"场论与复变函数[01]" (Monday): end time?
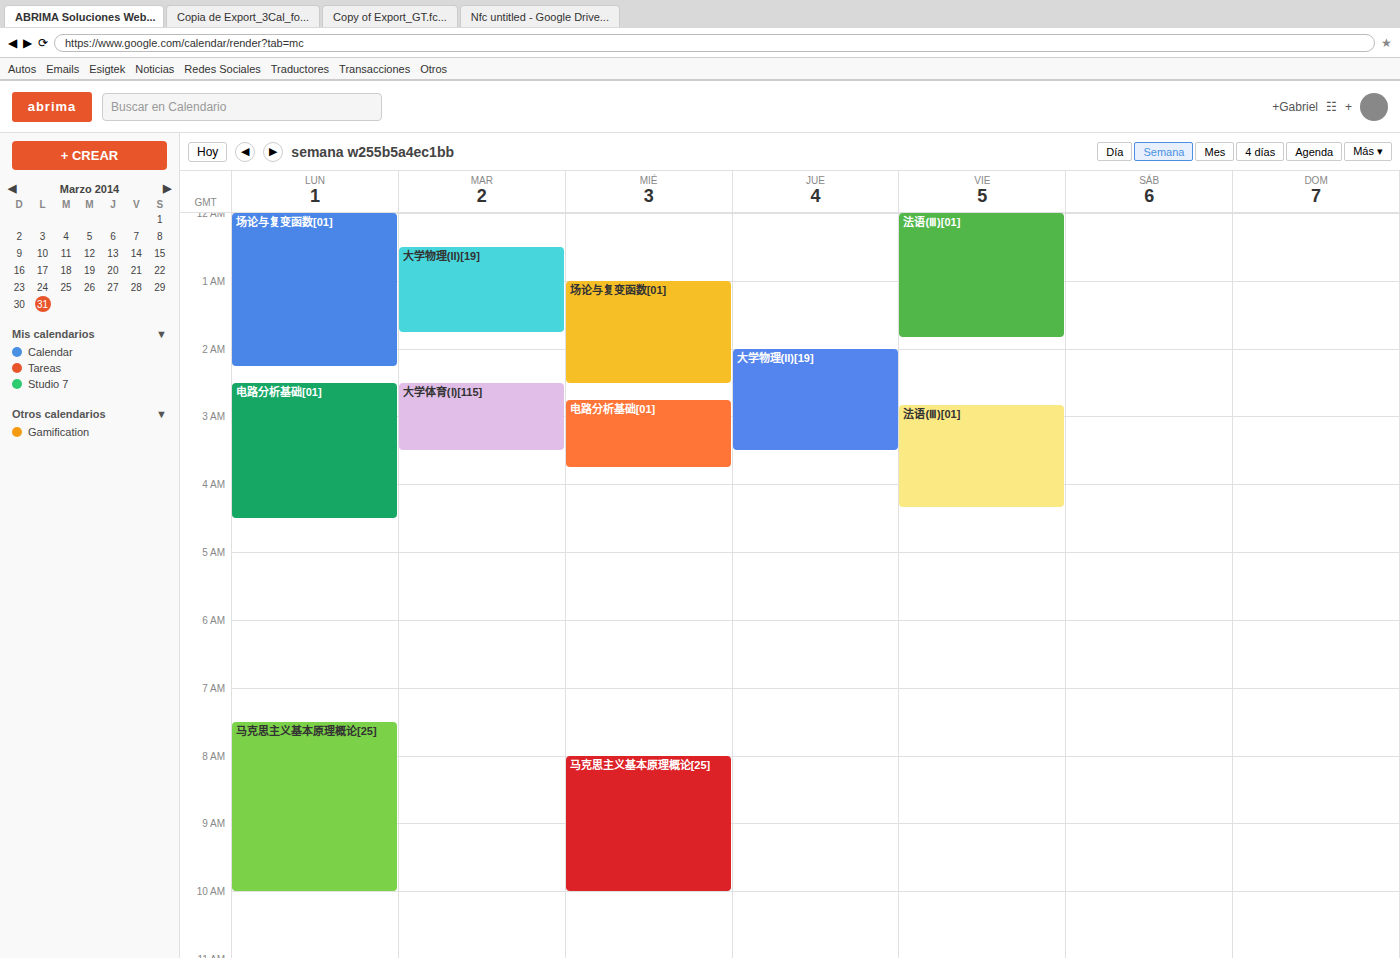
2:15 AM